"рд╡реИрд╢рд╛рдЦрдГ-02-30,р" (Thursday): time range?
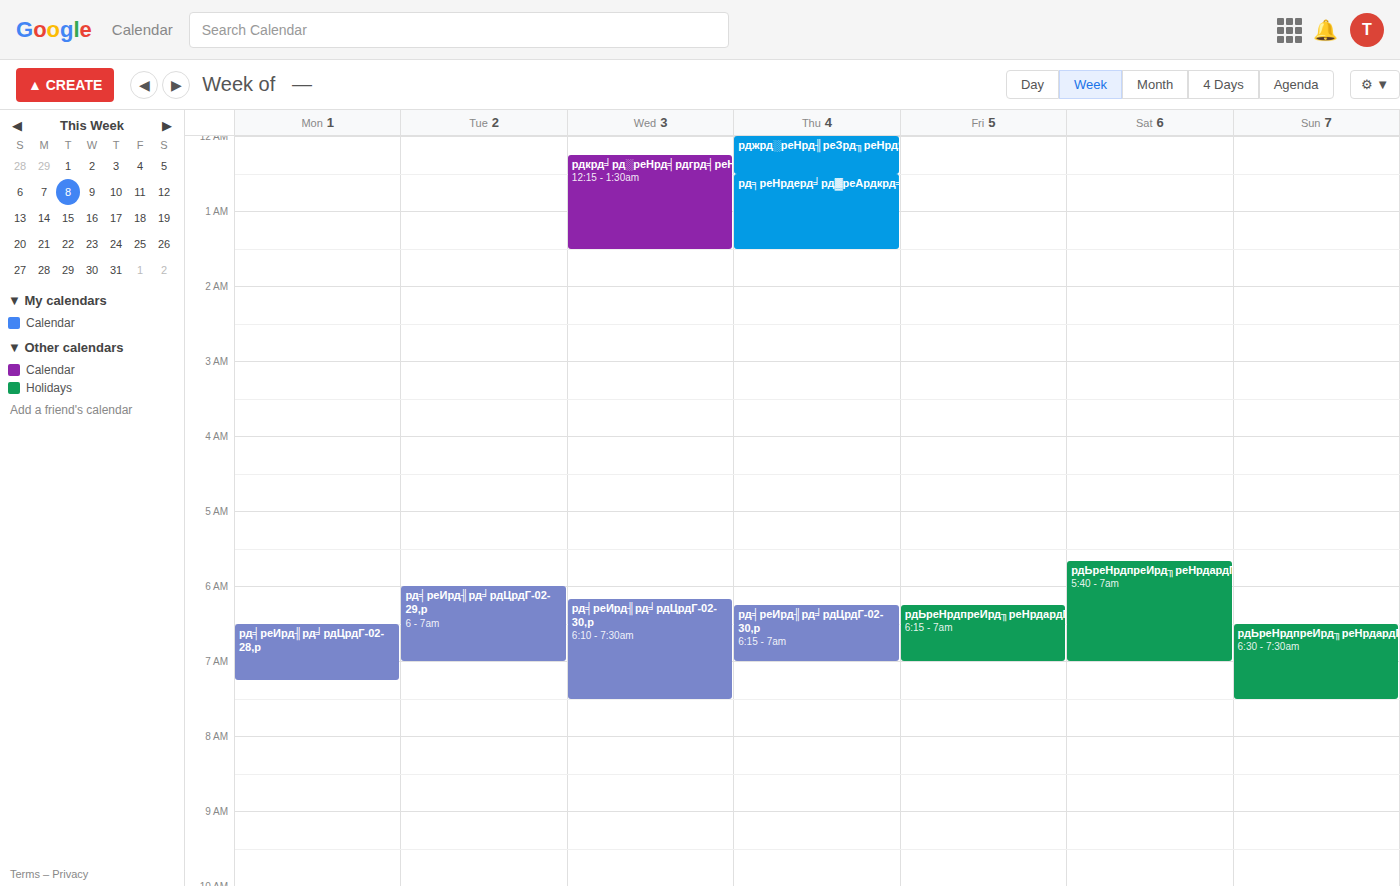
6:15 AM to 7:00 AM